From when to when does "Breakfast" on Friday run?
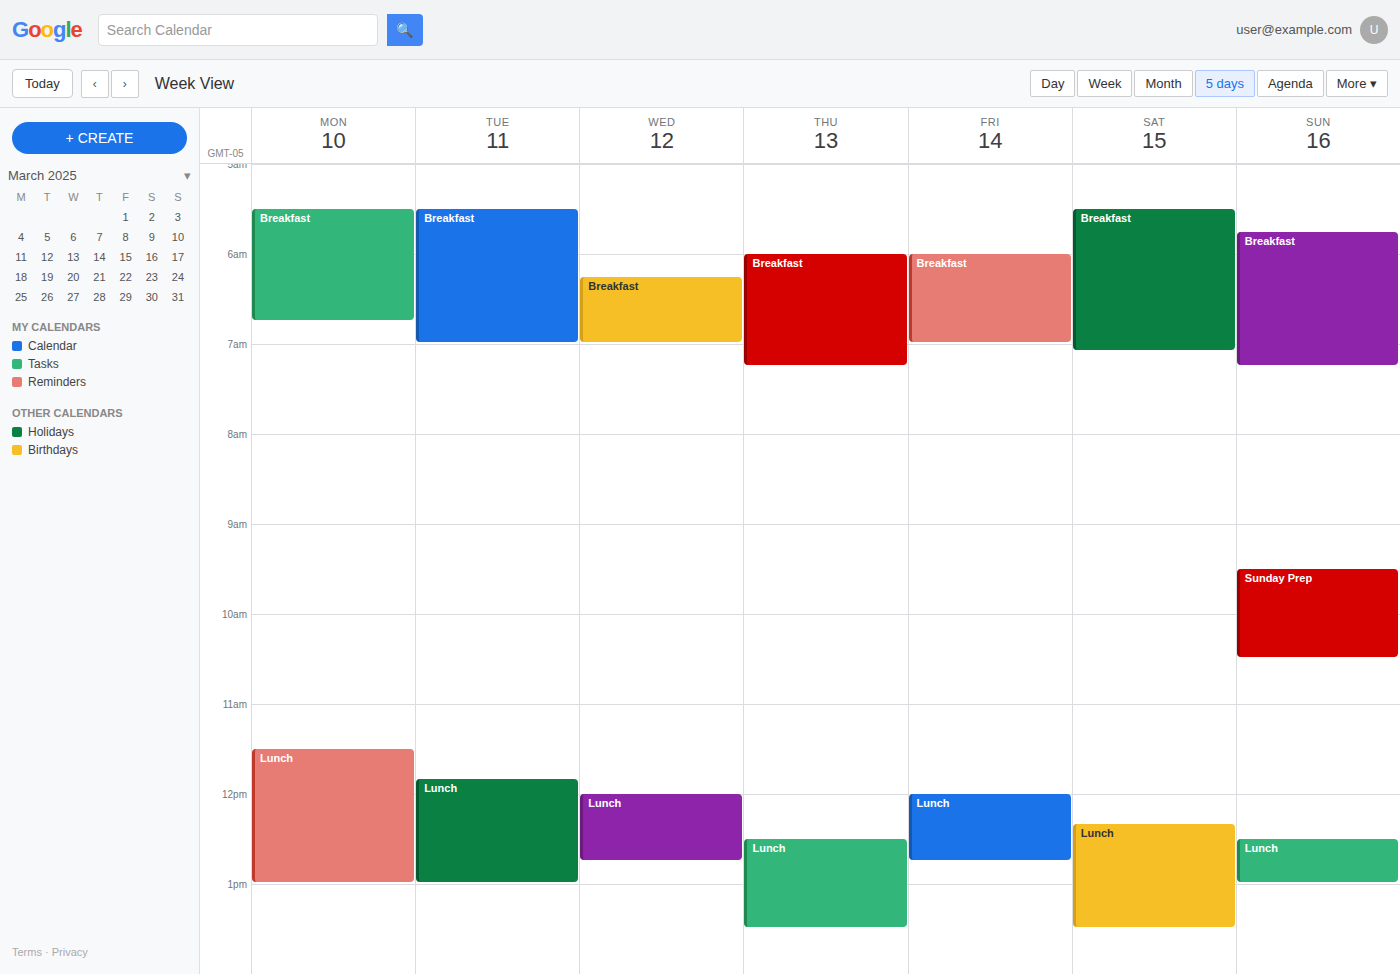
6:00 AM to 7:00 AM